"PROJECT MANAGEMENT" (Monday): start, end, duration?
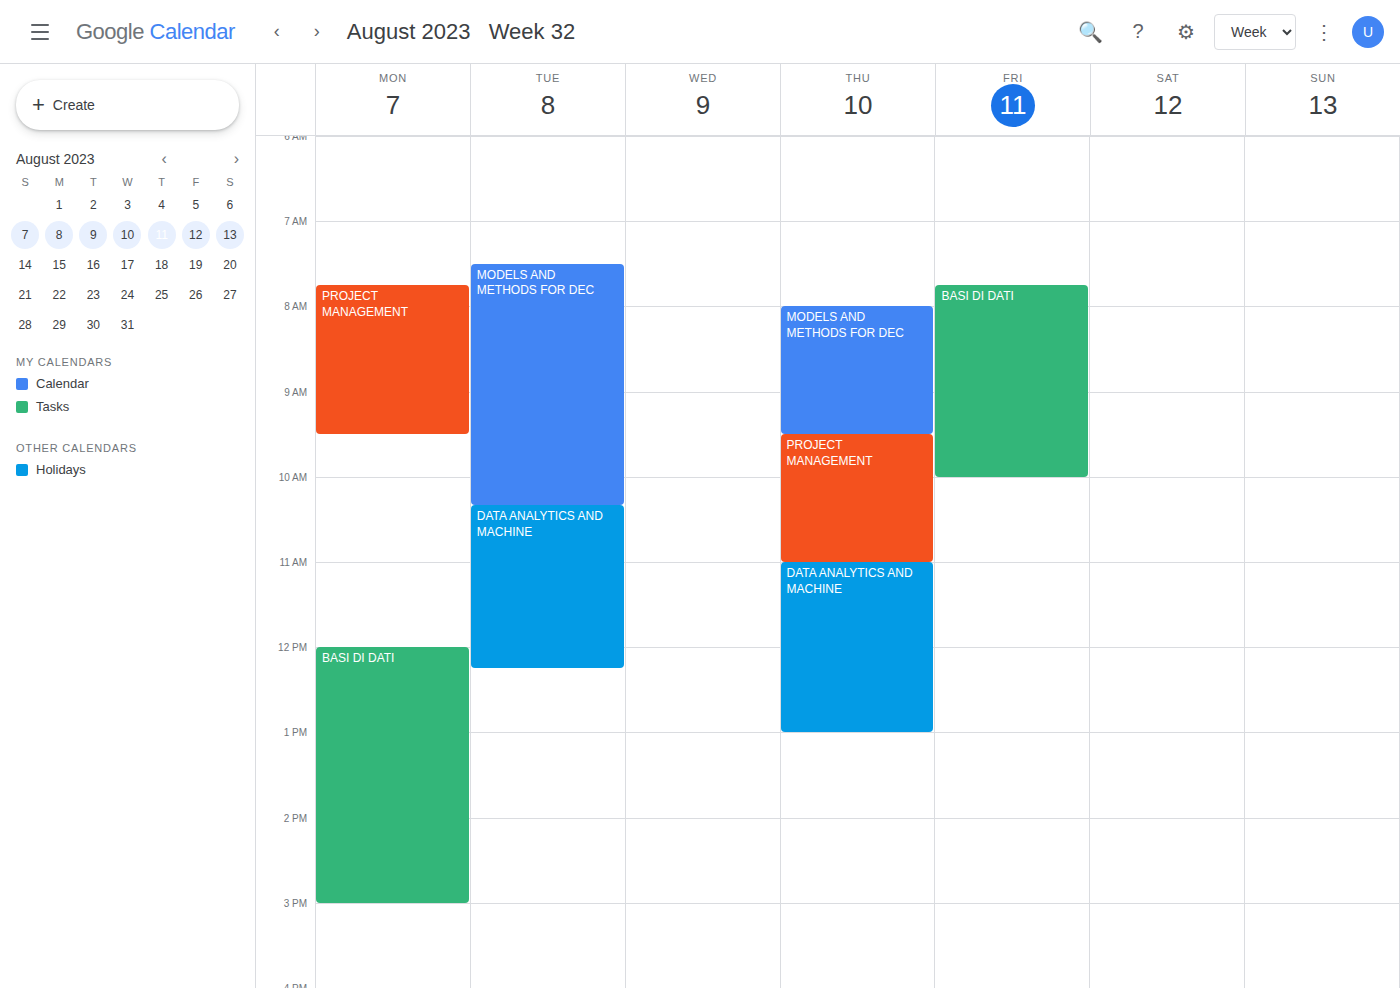
7:45 AM to 9:30 AM, 1 hour 45 minutes